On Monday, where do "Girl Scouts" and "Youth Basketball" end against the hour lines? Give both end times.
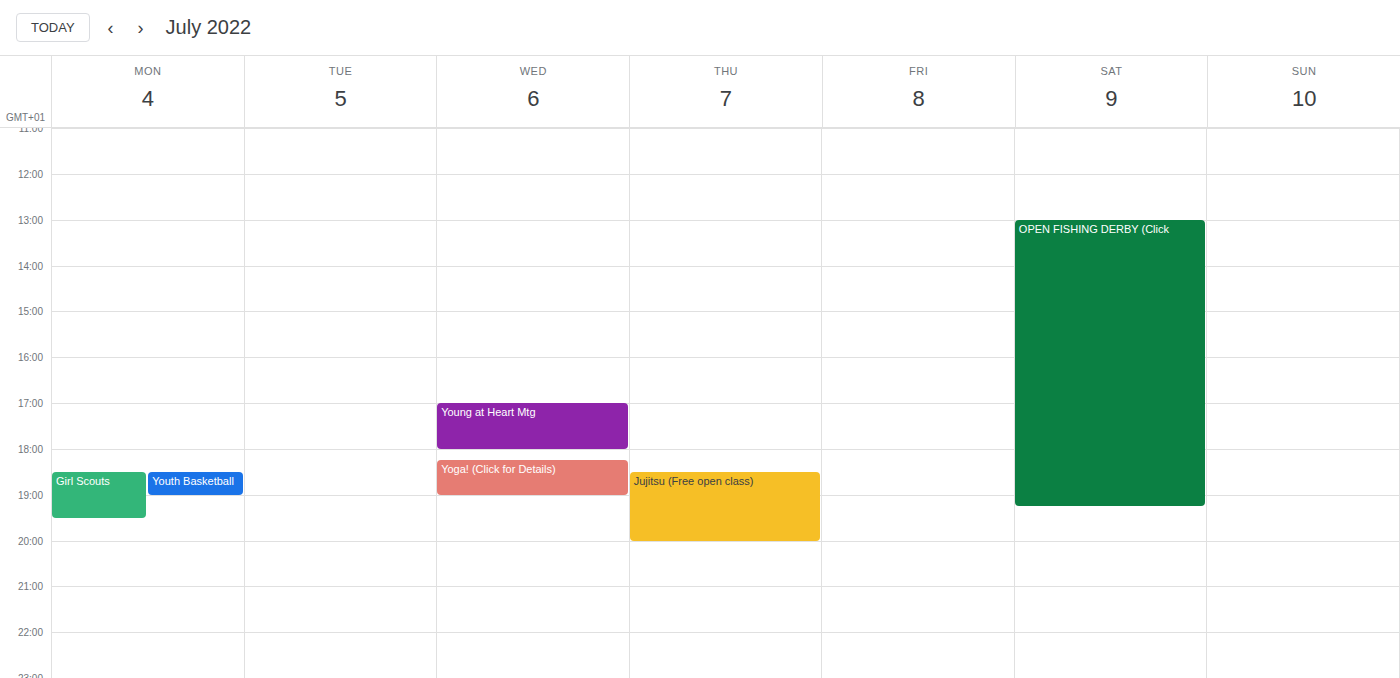
"Girl Scouts": 7:30 PM, halfway between the 7 PM and 8 PM lines. "Youth Basketball": 7:00 PM, exactly on the 7 PM line.